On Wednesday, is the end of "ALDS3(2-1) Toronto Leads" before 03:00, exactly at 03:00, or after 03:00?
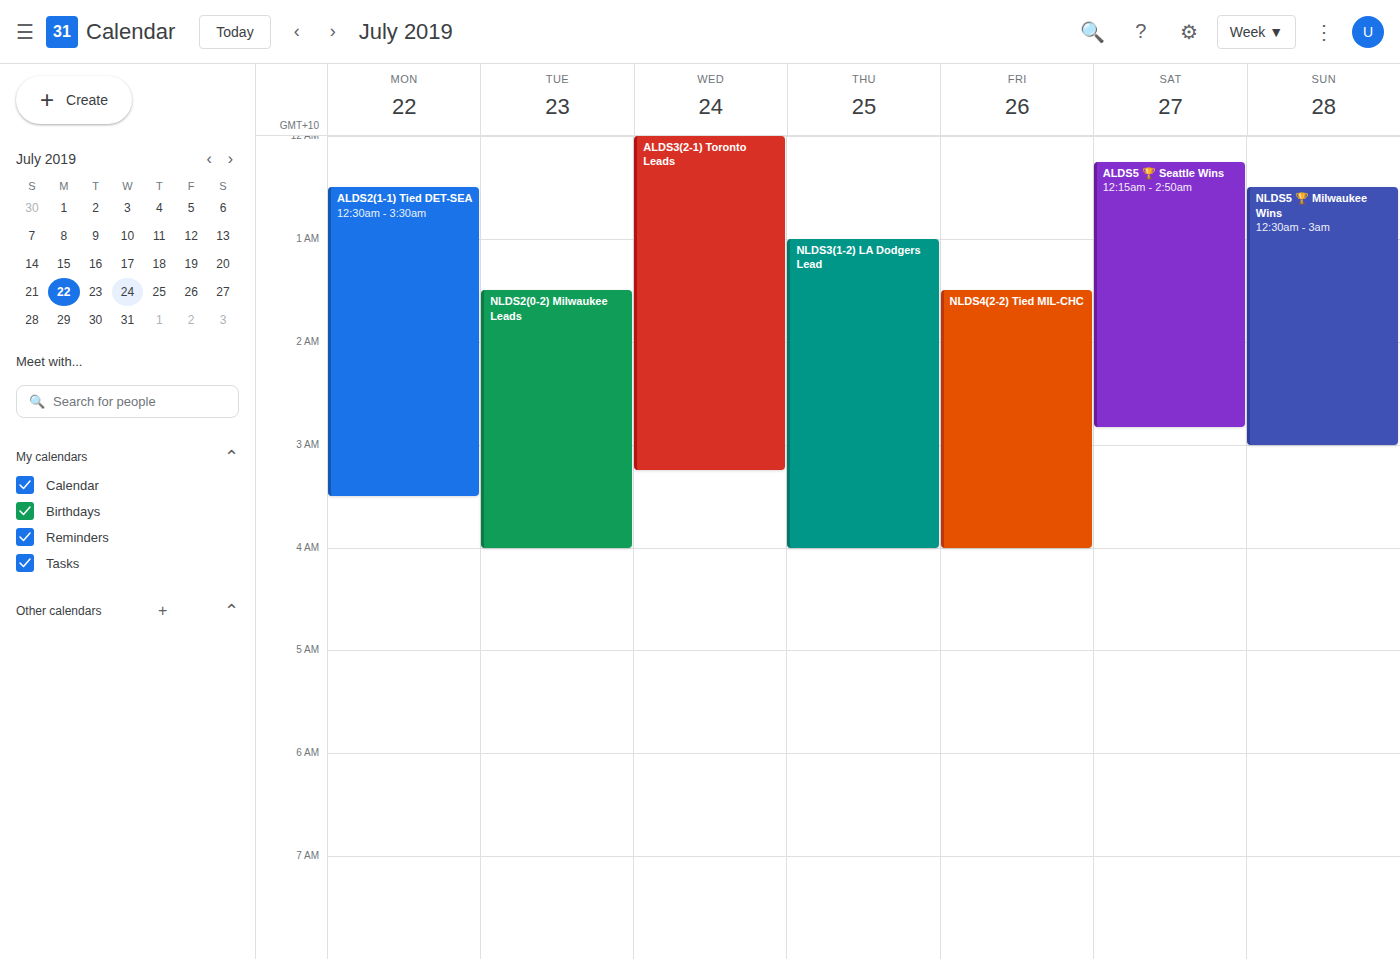
03:15 -- after 03:00, 15 minutes below the 03:00 line.